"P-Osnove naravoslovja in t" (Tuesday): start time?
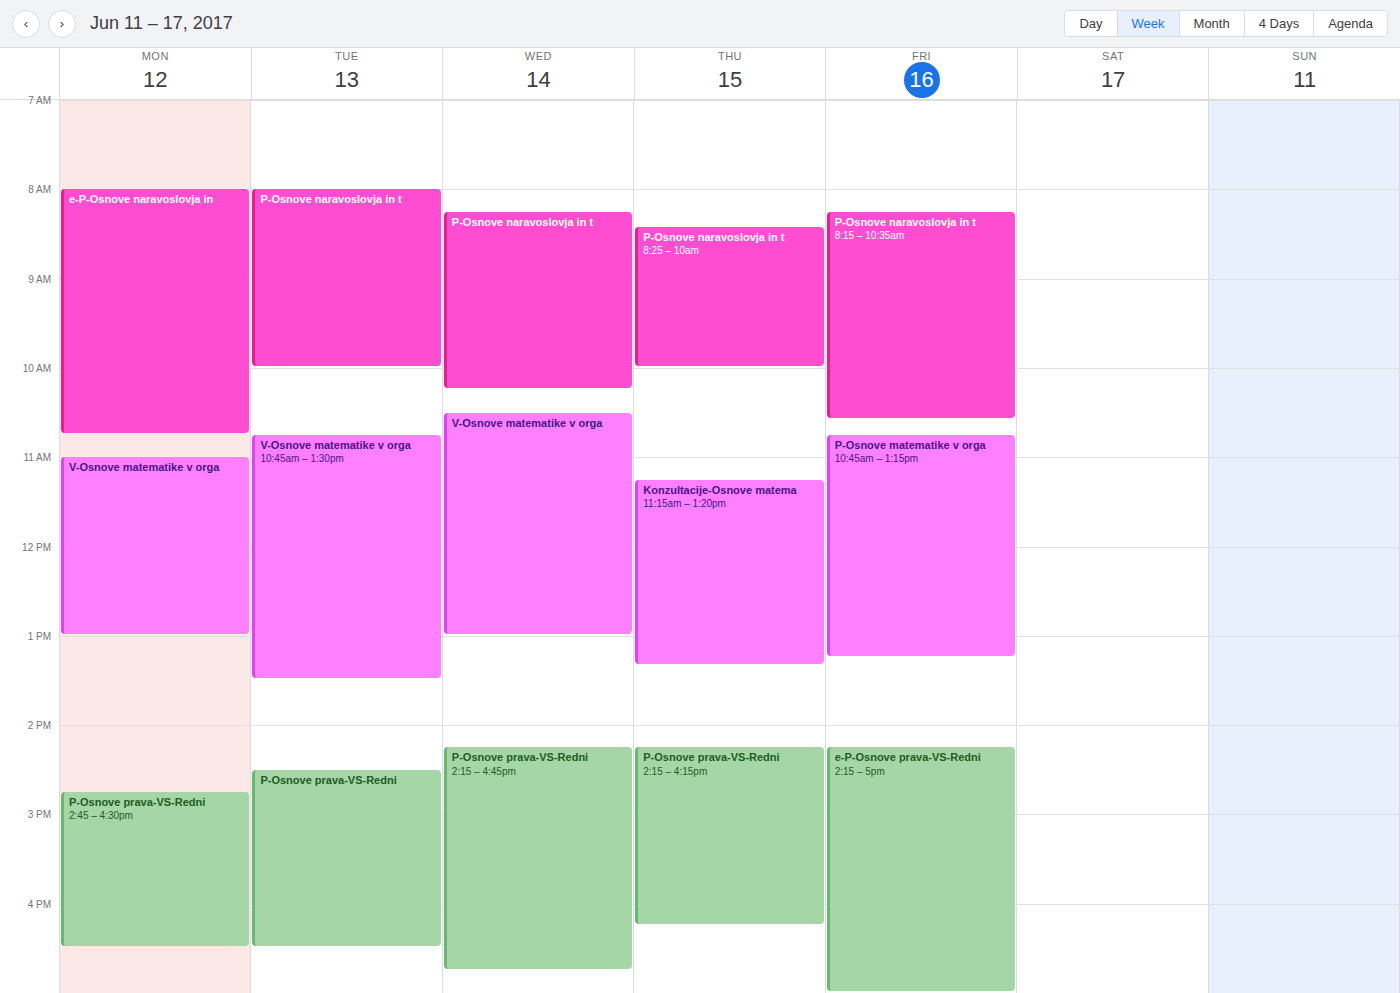
8:00 AM